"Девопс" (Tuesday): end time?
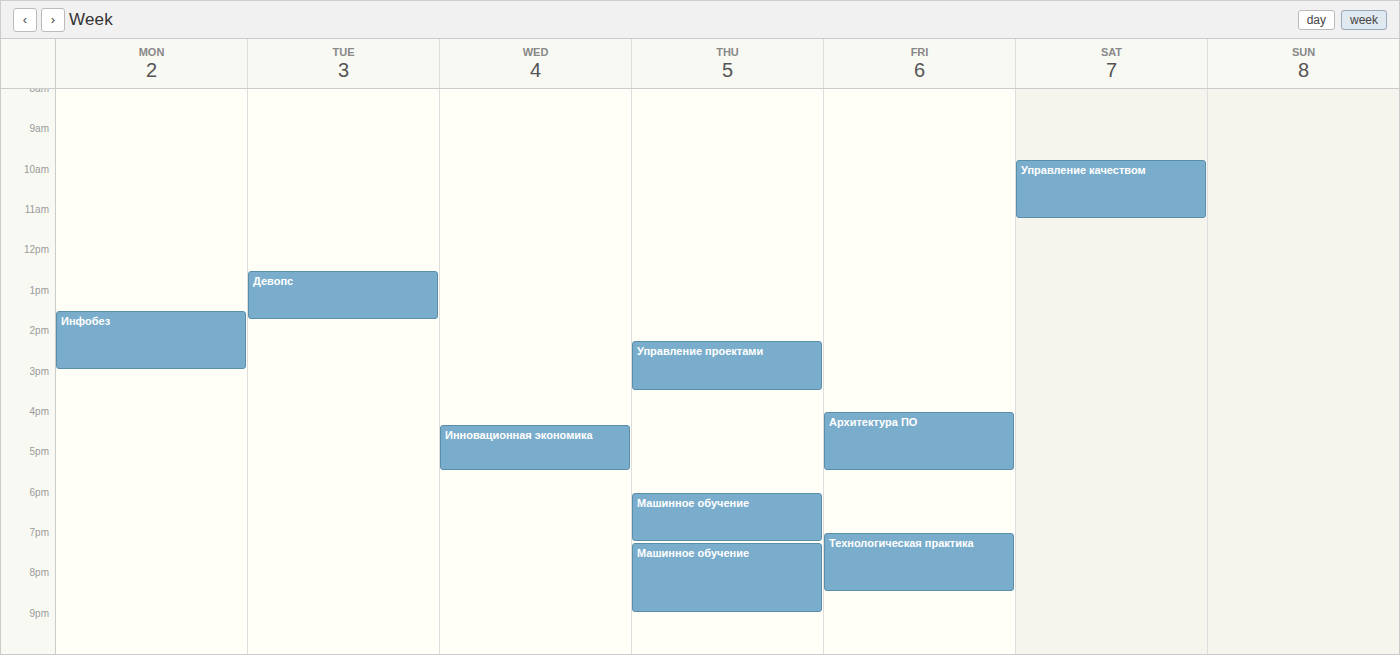
1:45 PM